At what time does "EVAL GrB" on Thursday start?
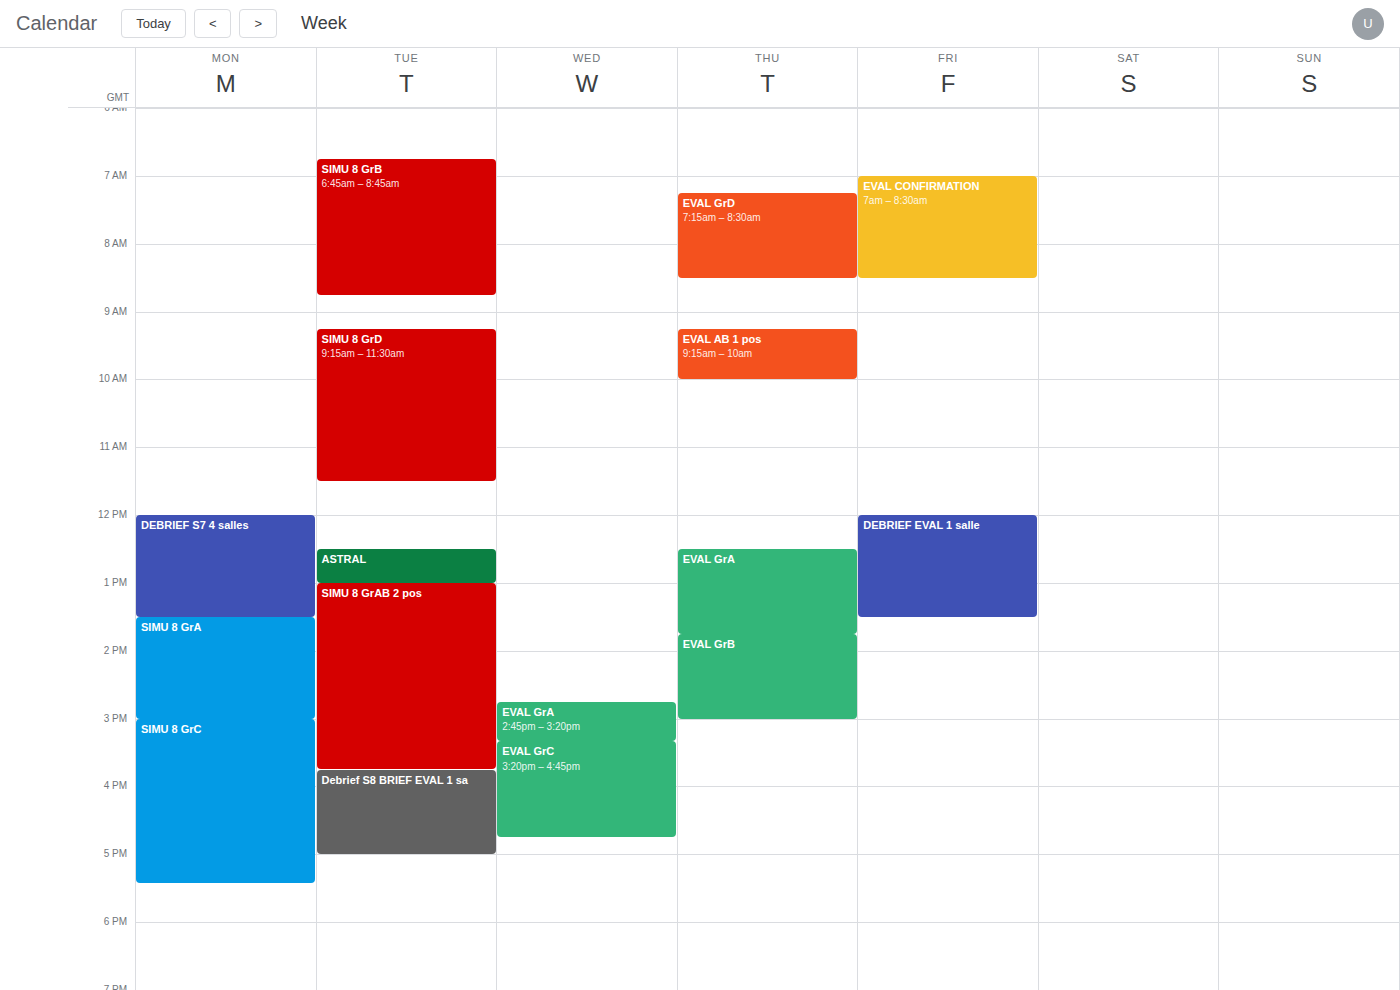
13:45